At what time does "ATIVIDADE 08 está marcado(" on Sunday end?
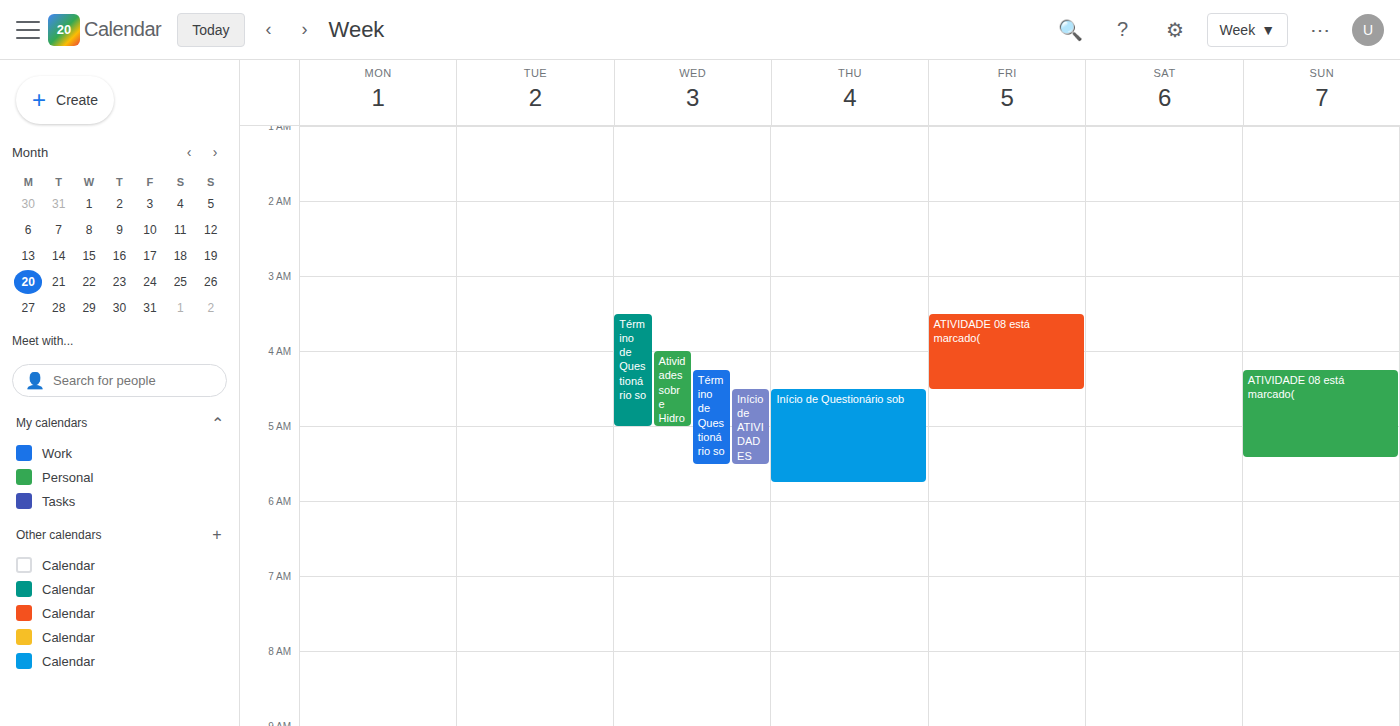
5:25 AM